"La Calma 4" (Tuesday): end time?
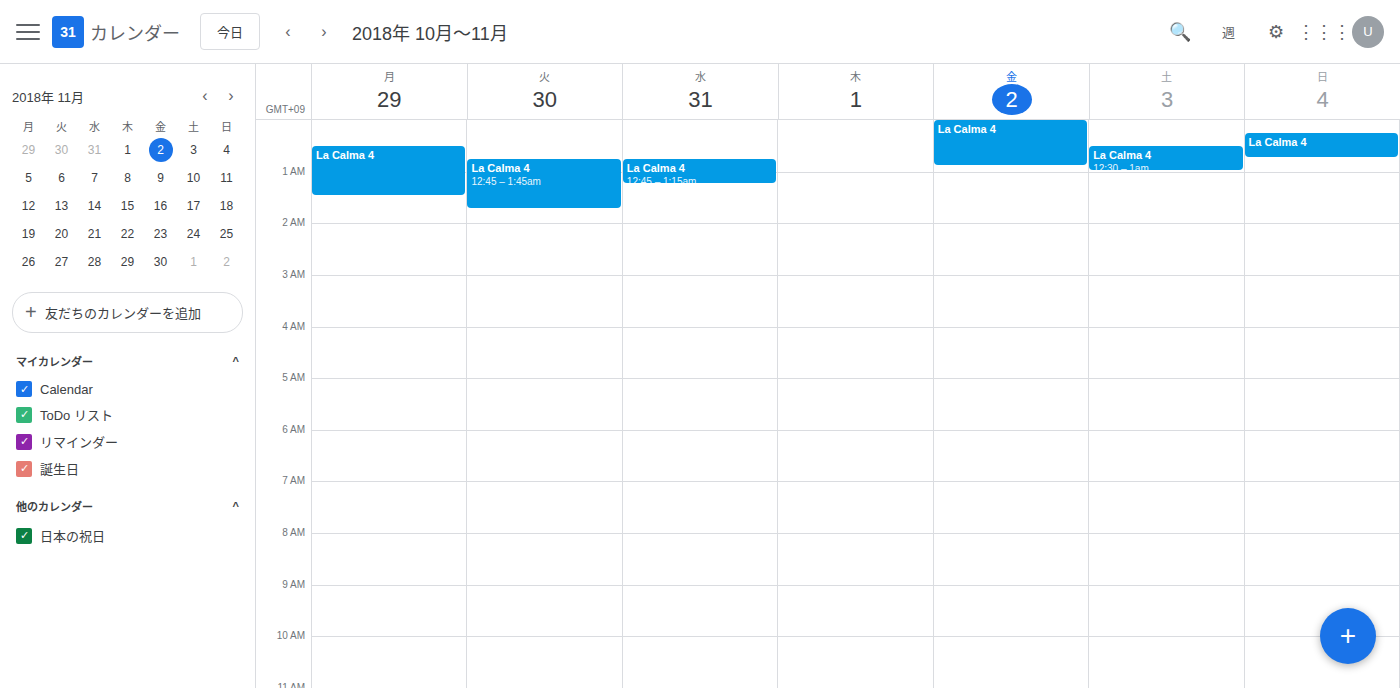
1:45 AM